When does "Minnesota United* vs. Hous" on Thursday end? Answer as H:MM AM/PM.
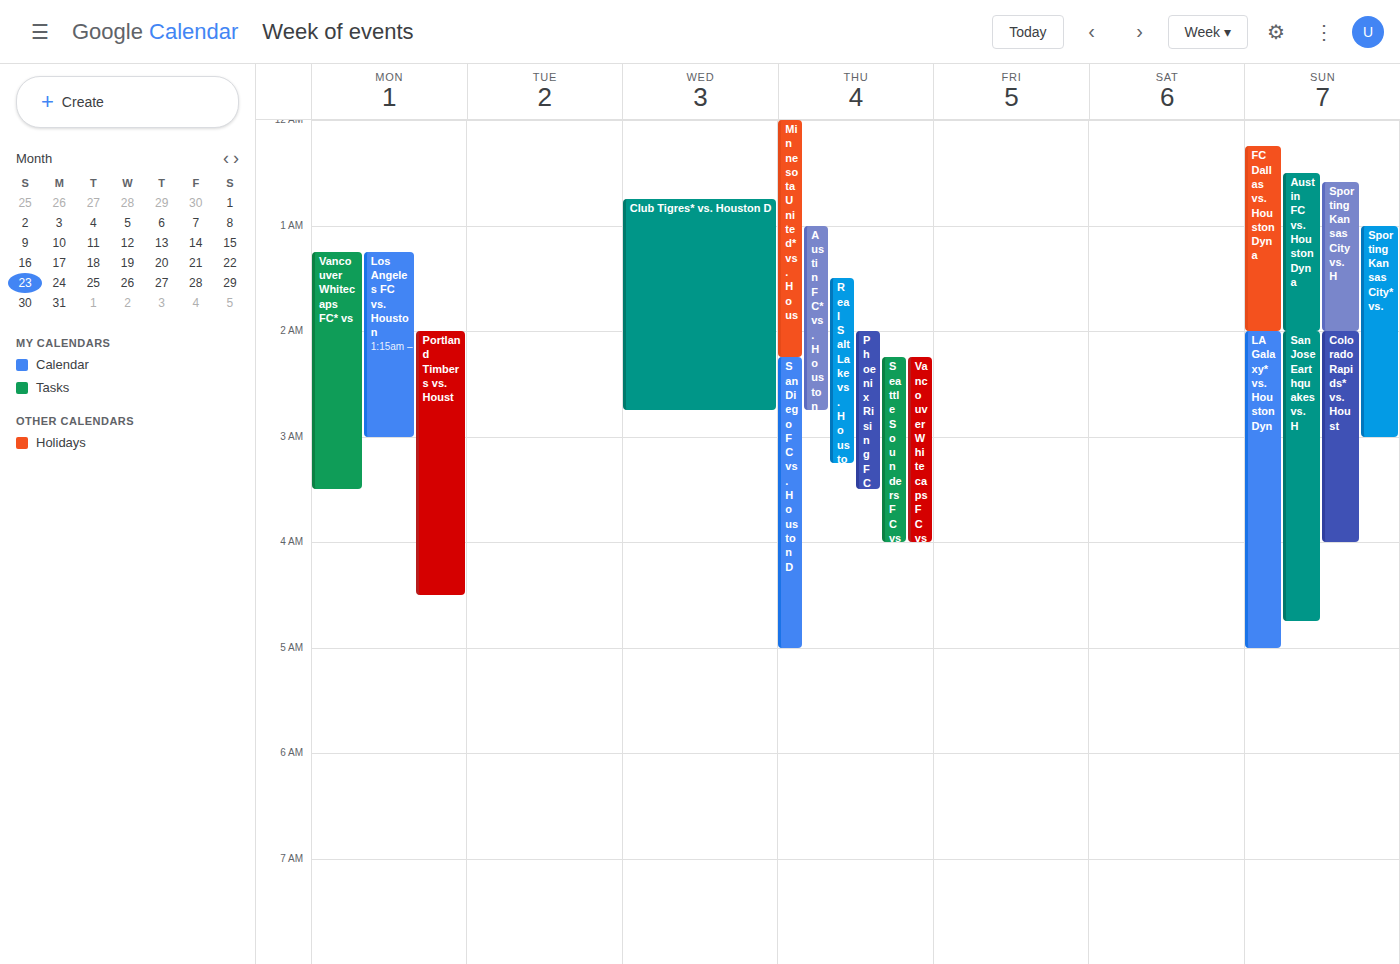
2:15 AM